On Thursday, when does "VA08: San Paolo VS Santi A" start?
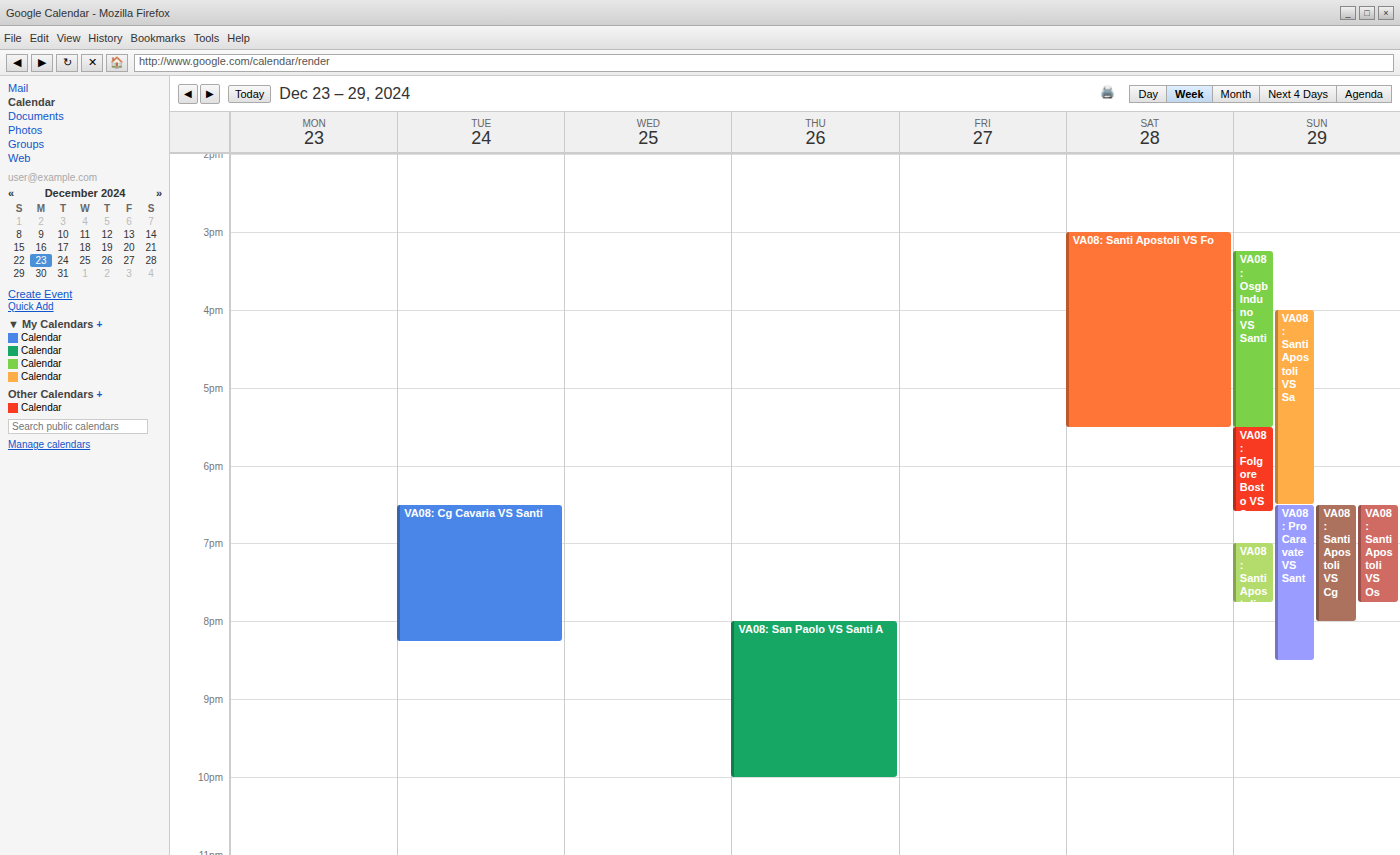
8:00 PM